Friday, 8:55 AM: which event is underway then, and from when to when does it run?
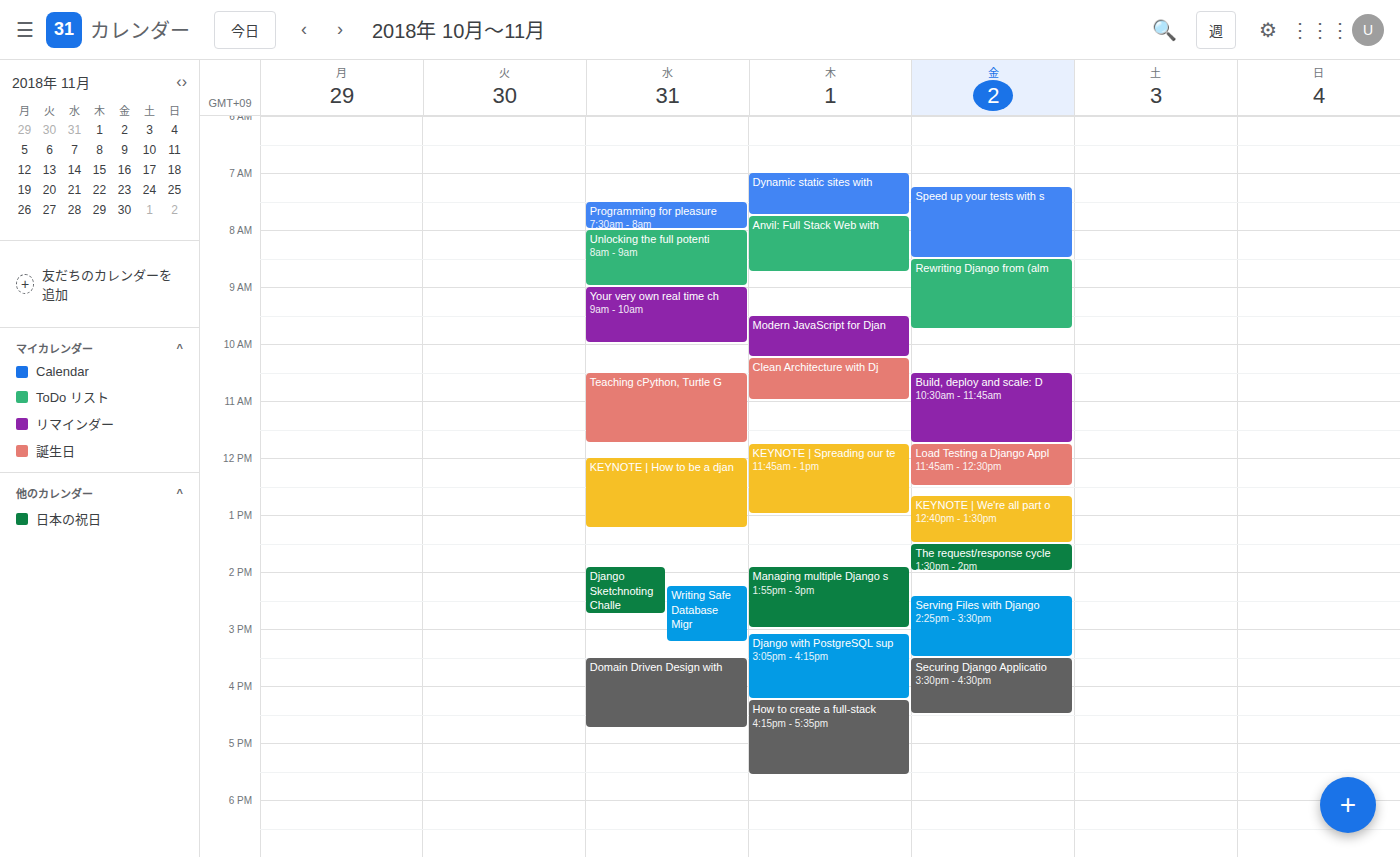
"Rewriting Django from (alm", 8:30 AM to 9:45 AM